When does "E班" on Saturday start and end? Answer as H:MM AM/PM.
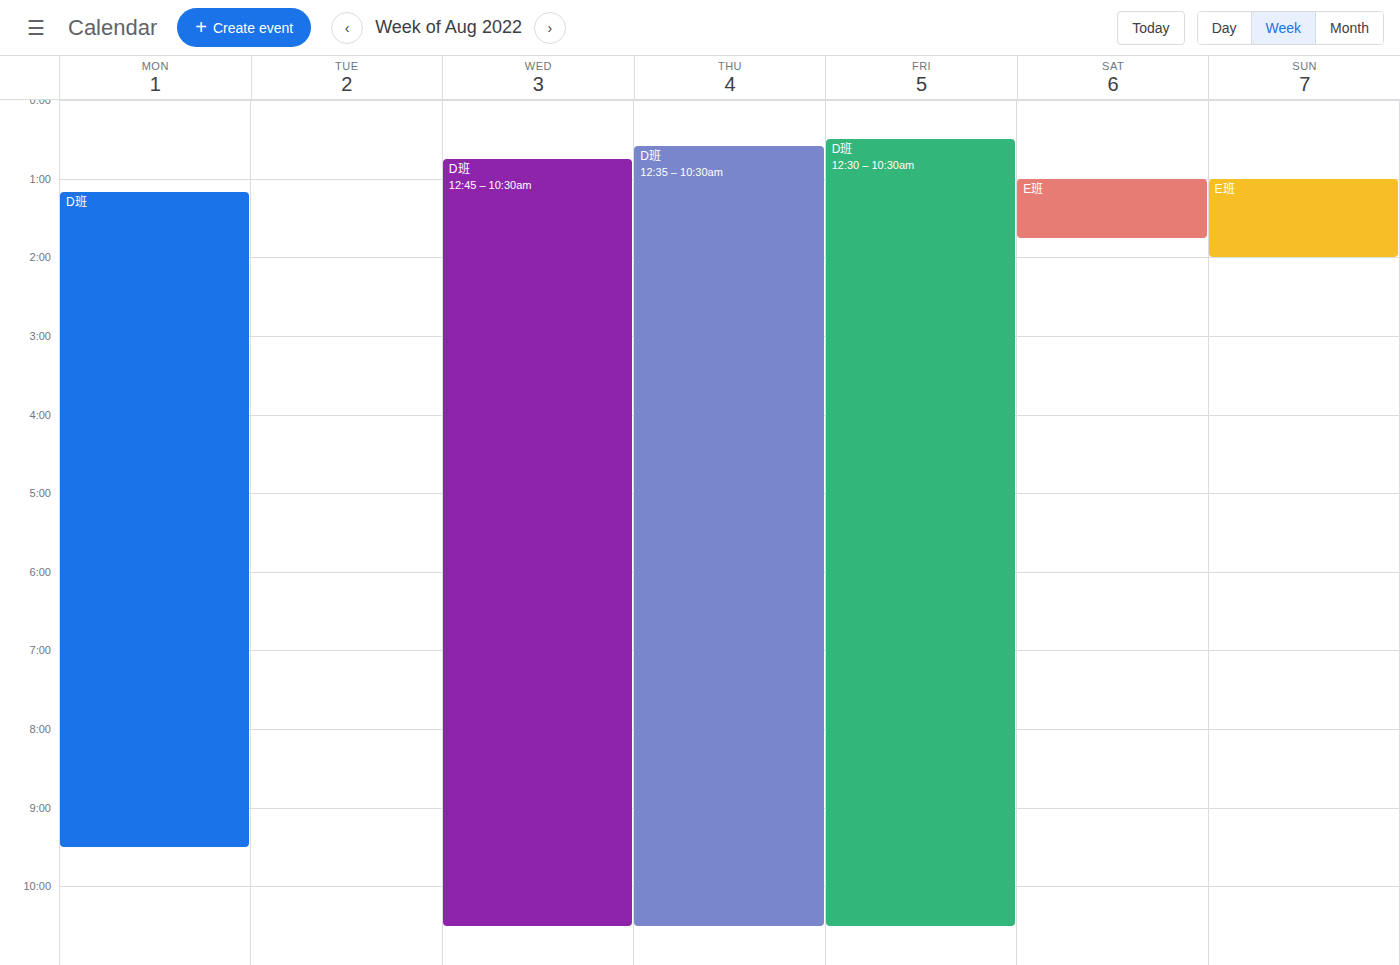
1:00 AM to 1:45 AM